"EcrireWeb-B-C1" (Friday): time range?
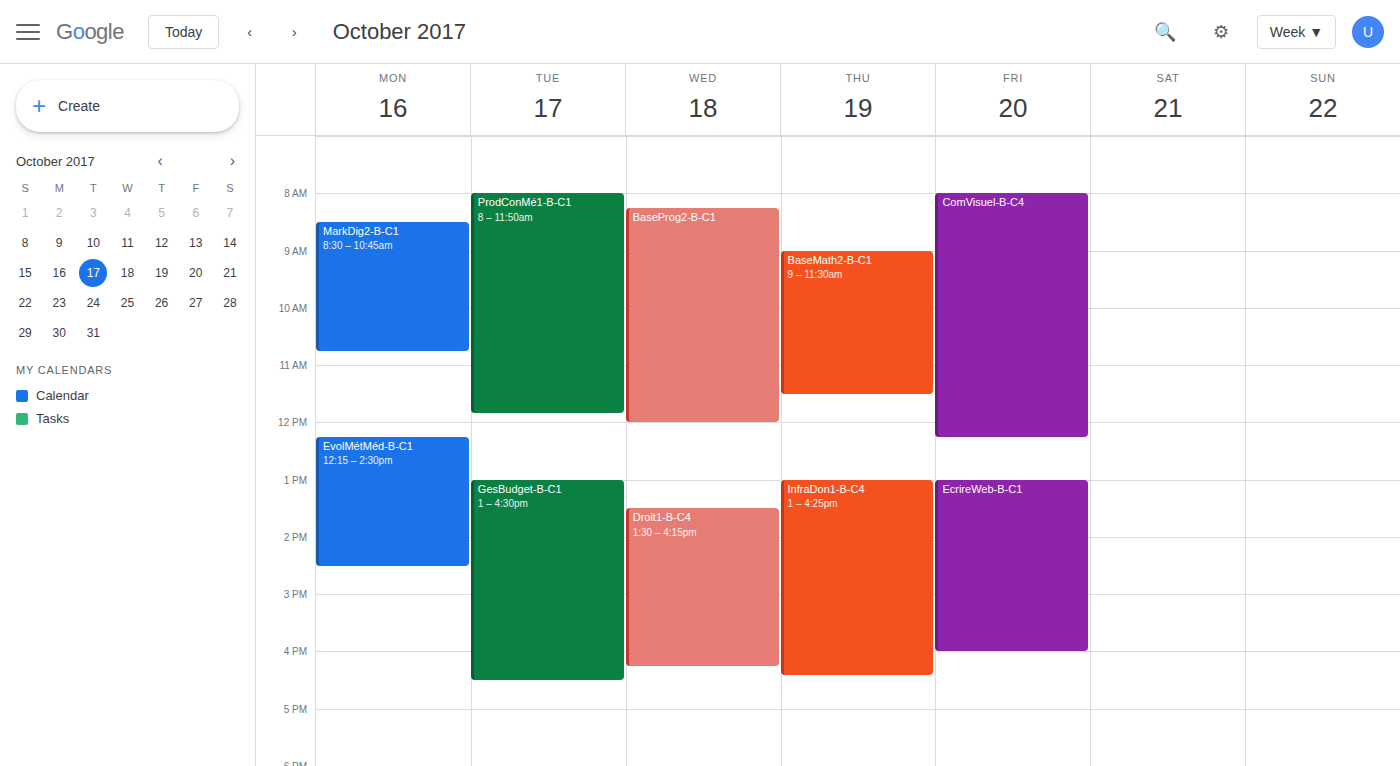
13:00 to 16:00